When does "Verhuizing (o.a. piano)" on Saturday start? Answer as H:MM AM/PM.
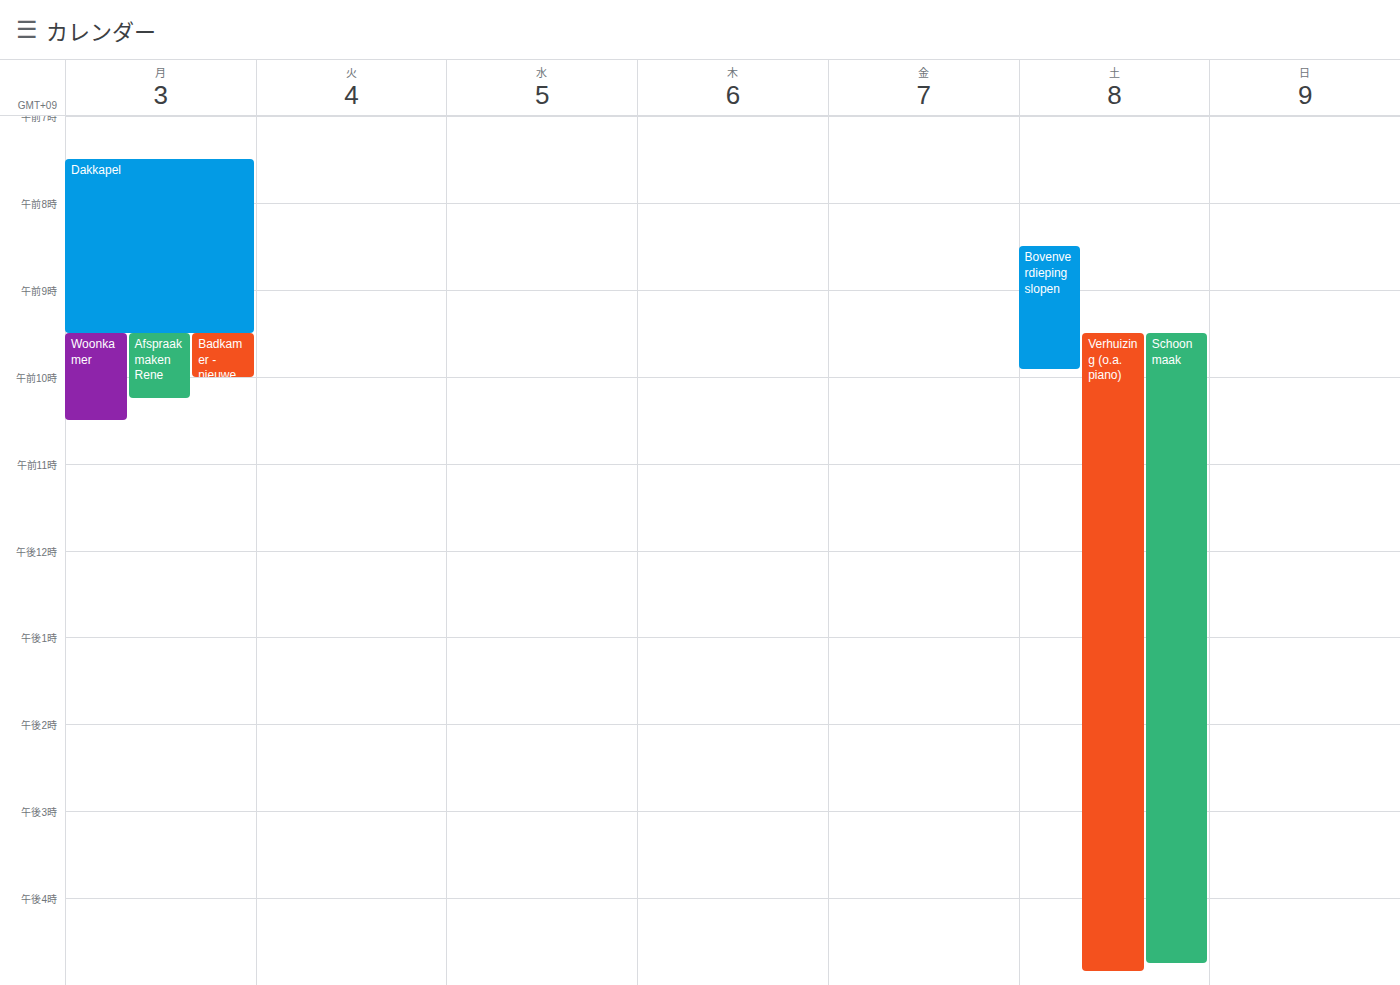
9:30 AM